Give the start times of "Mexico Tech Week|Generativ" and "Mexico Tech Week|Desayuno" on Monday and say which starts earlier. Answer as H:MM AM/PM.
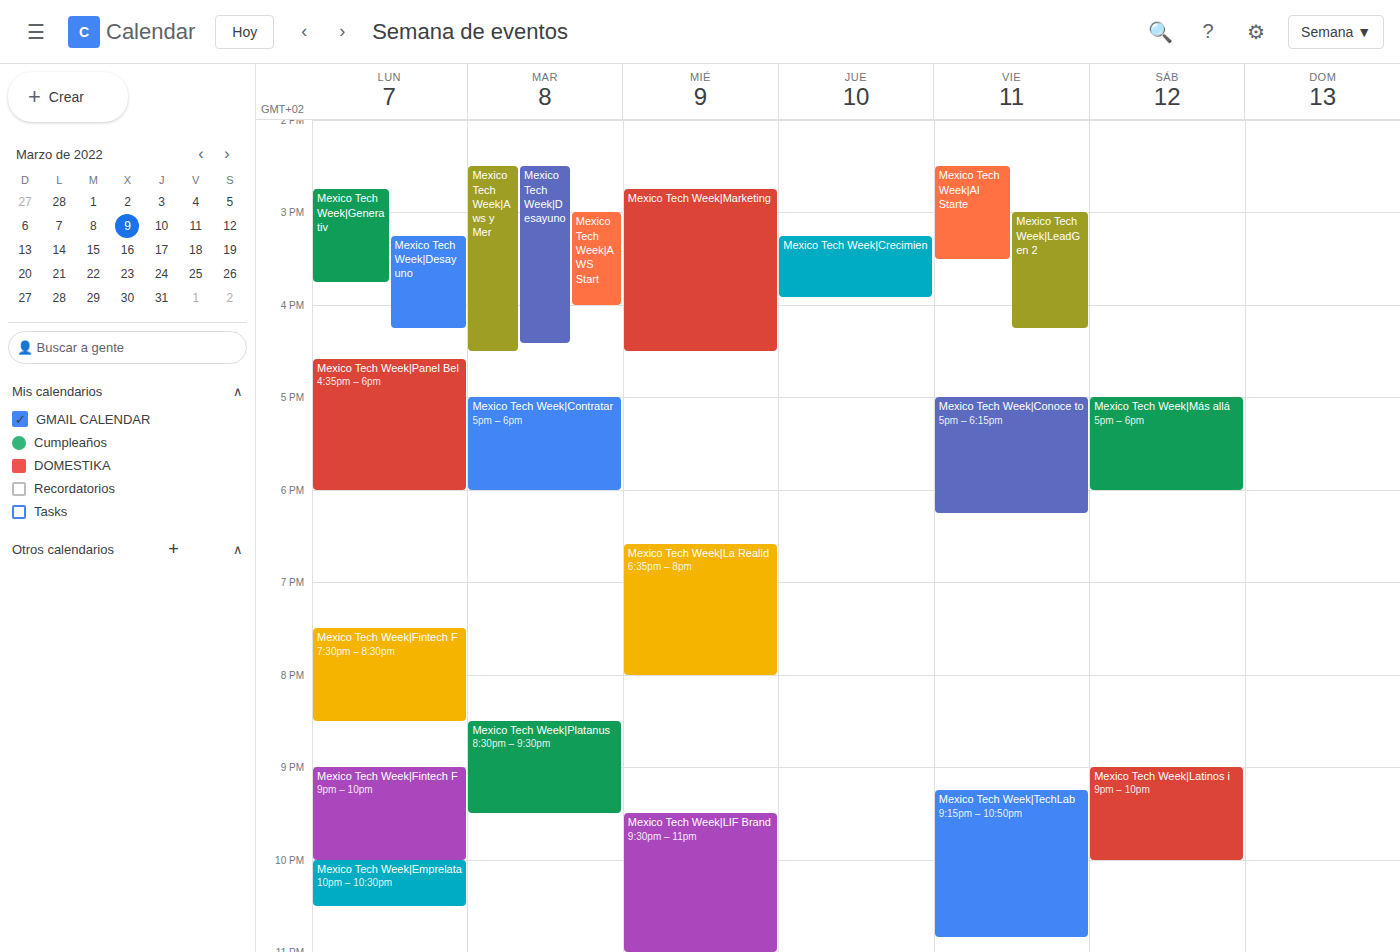
"Mexico Tech Week|Generativ" 2:45 PM; "Mexico Tech Week|Desayuno" 3:15 PM.